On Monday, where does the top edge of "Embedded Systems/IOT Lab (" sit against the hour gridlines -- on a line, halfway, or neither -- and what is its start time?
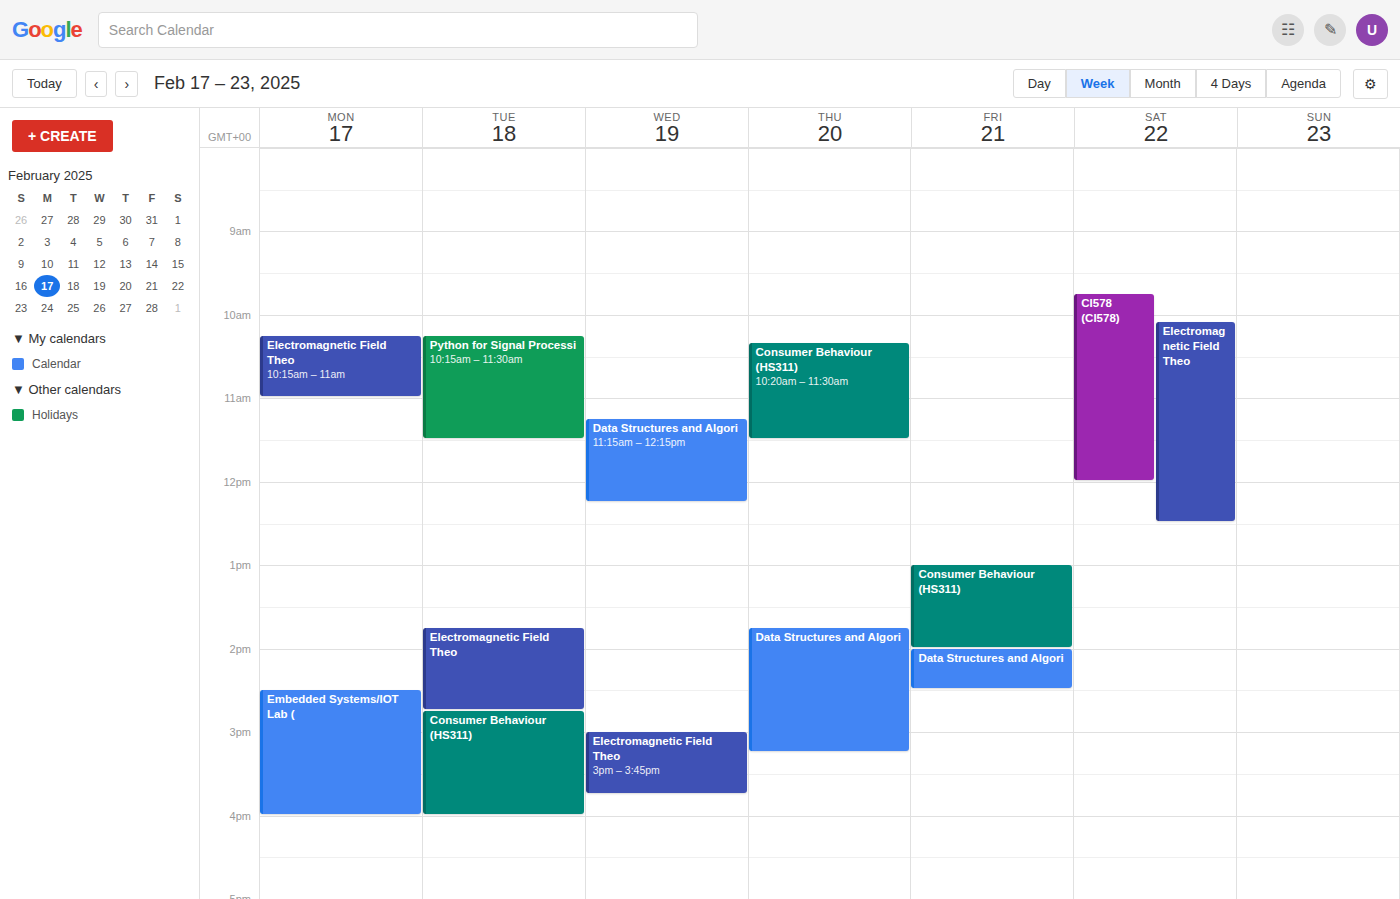
2:30 PM -- halfway between the 2 PM and 3 PM lines.